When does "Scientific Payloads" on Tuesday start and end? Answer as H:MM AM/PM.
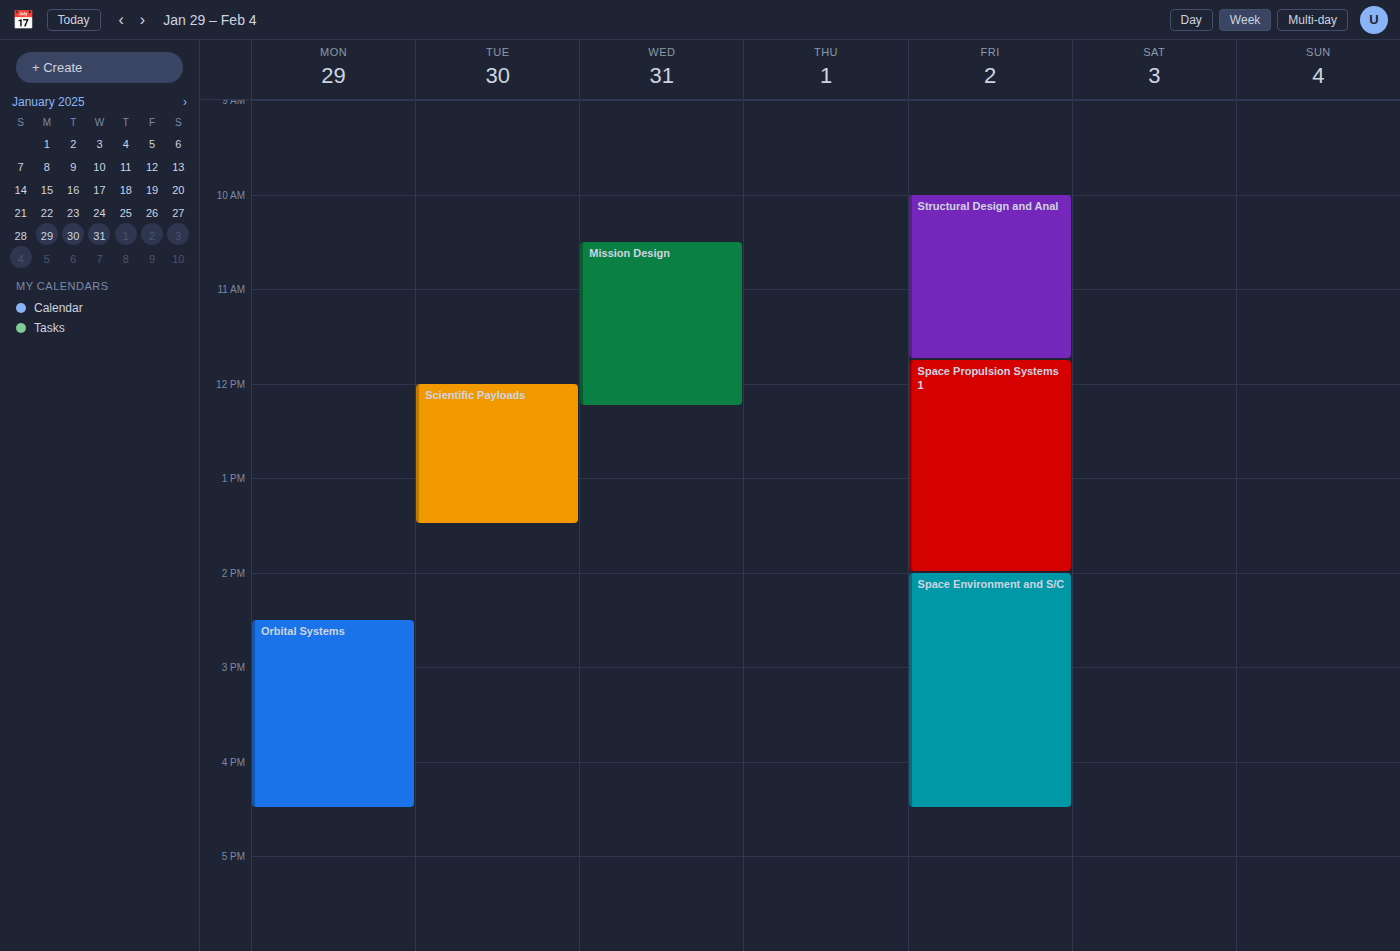
12:00 PM to 1:30 PM